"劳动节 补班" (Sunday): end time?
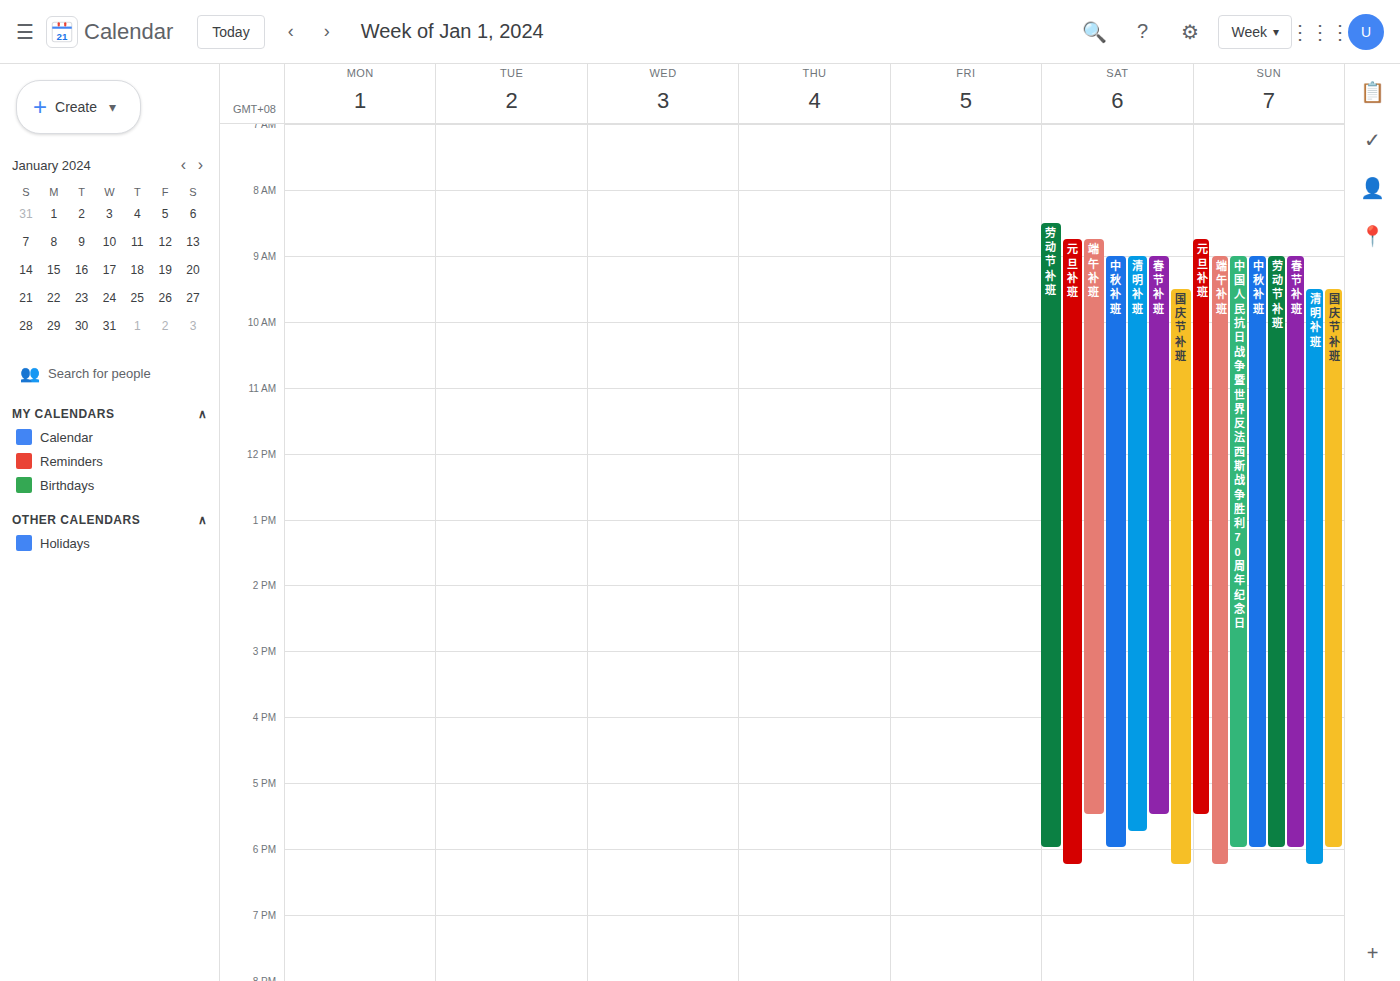
6:00 PM